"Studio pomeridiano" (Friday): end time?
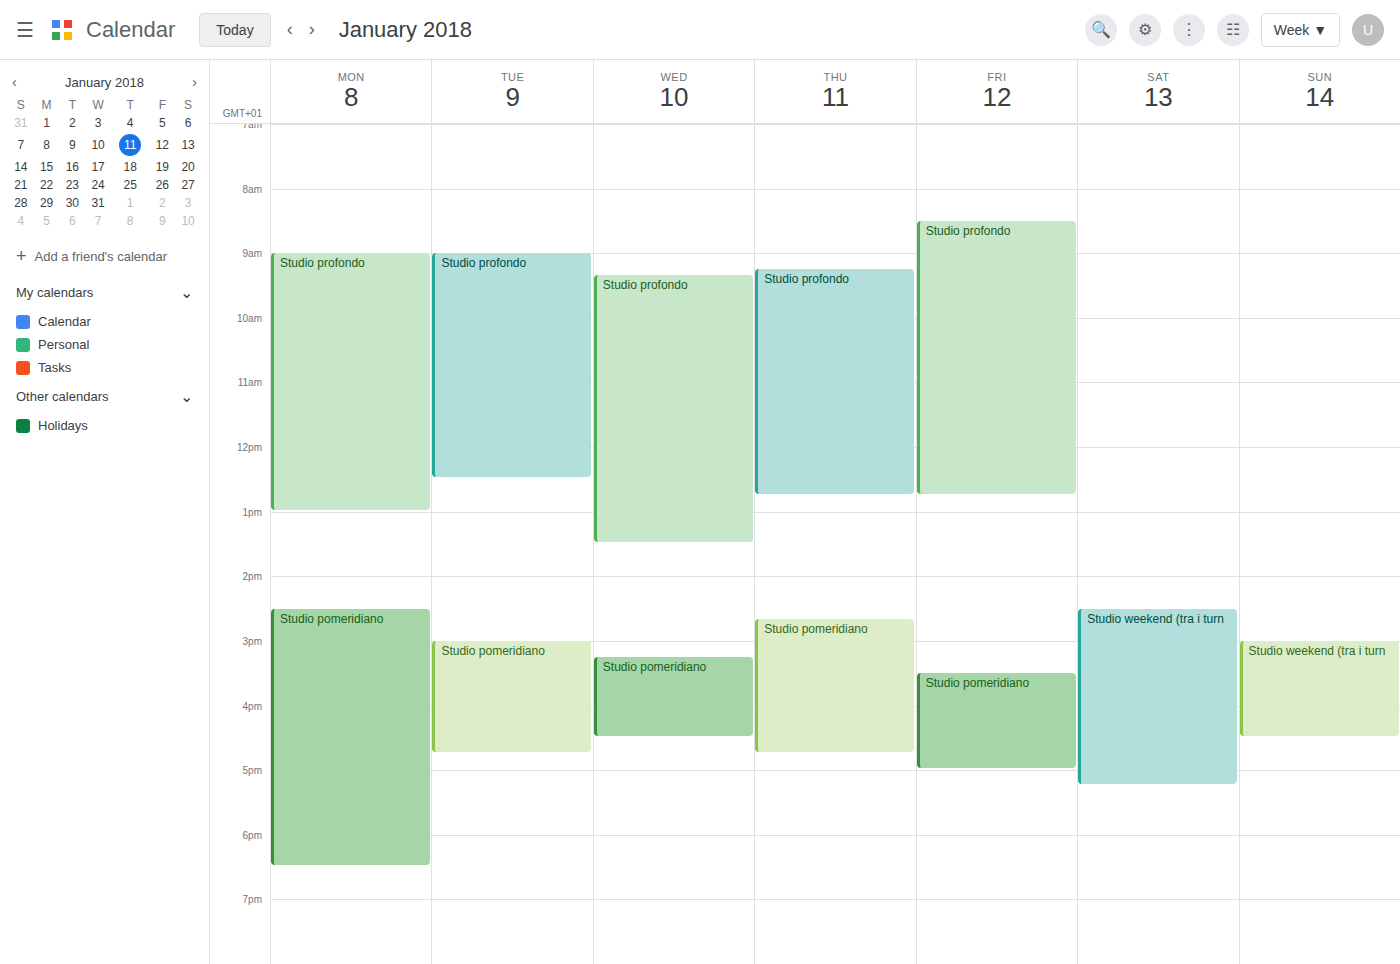
5:00 PM